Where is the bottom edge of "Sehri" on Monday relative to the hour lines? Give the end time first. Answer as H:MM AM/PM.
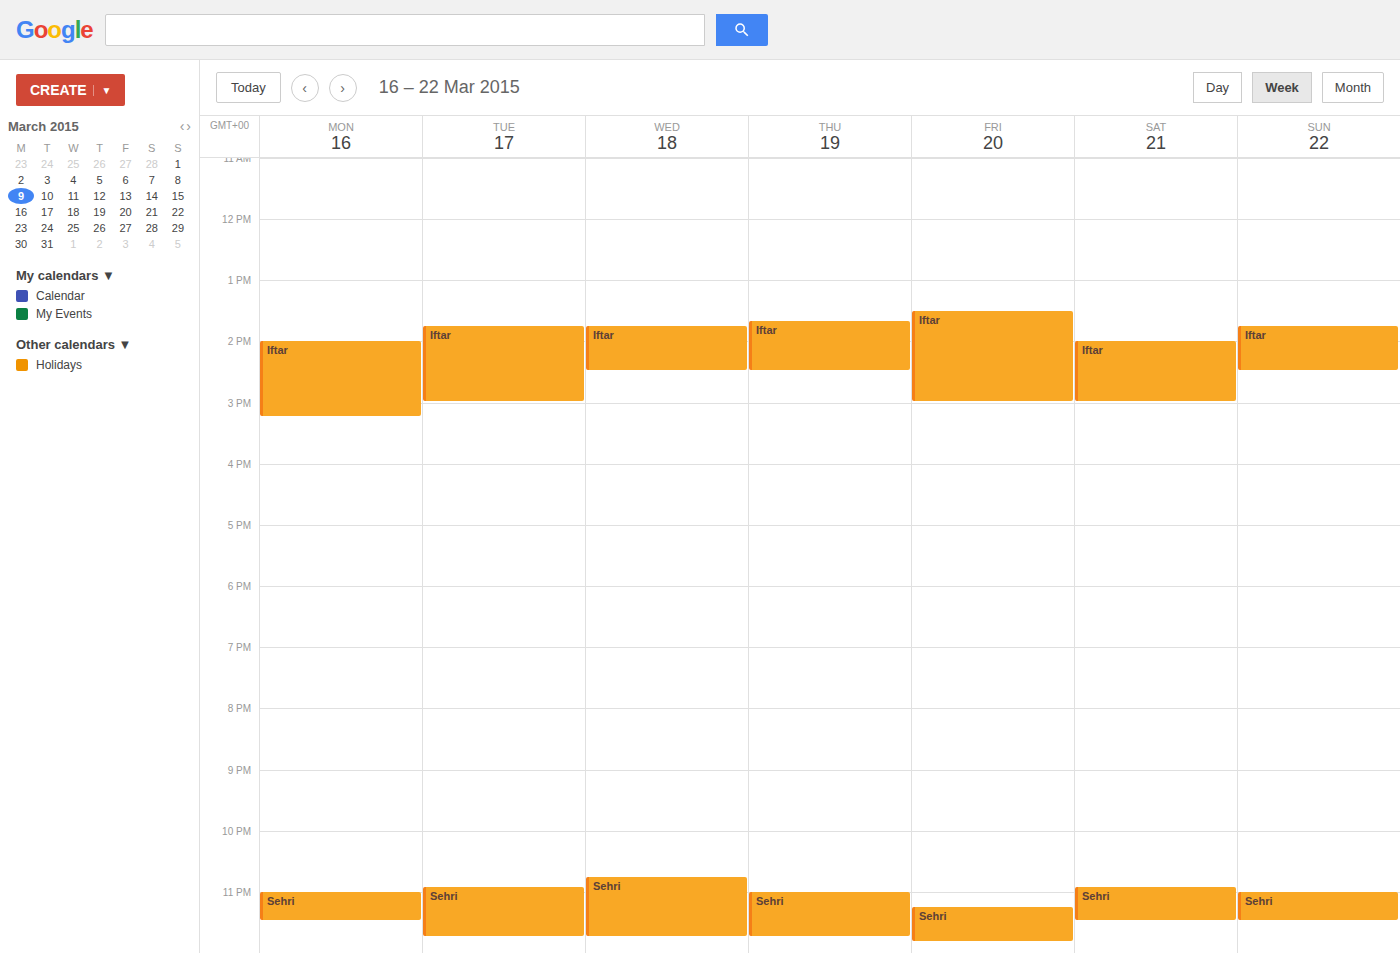
11:30 PM -- halfway between the 11 PM and 12 AM lines.